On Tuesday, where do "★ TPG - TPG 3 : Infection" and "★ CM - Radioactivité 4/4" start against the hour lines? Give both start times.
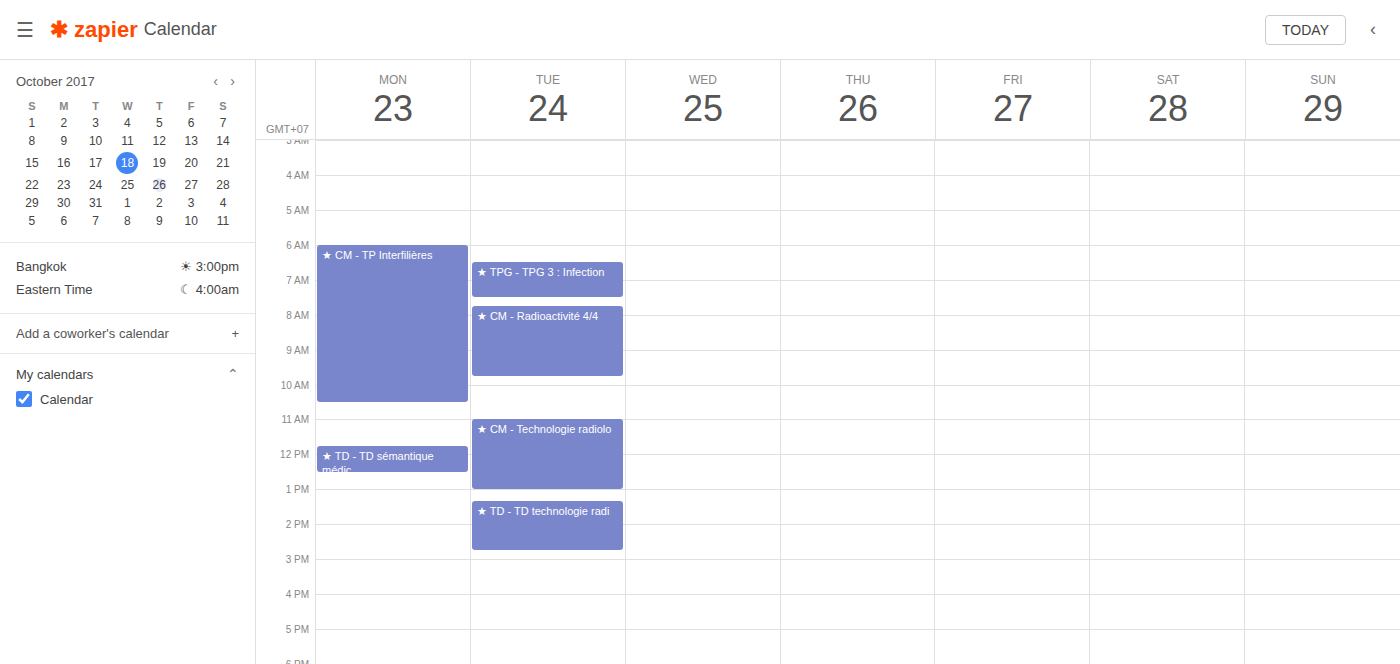
"★ TPG - TPG 3 : Infection": 6:30 AM, halfway between the 6 AM and 7 AM lines. "★ CM - Radioactivité 4/4": 7:45 AM, neither: three quarters of the way from the 7 AM line to the 8 AM line.